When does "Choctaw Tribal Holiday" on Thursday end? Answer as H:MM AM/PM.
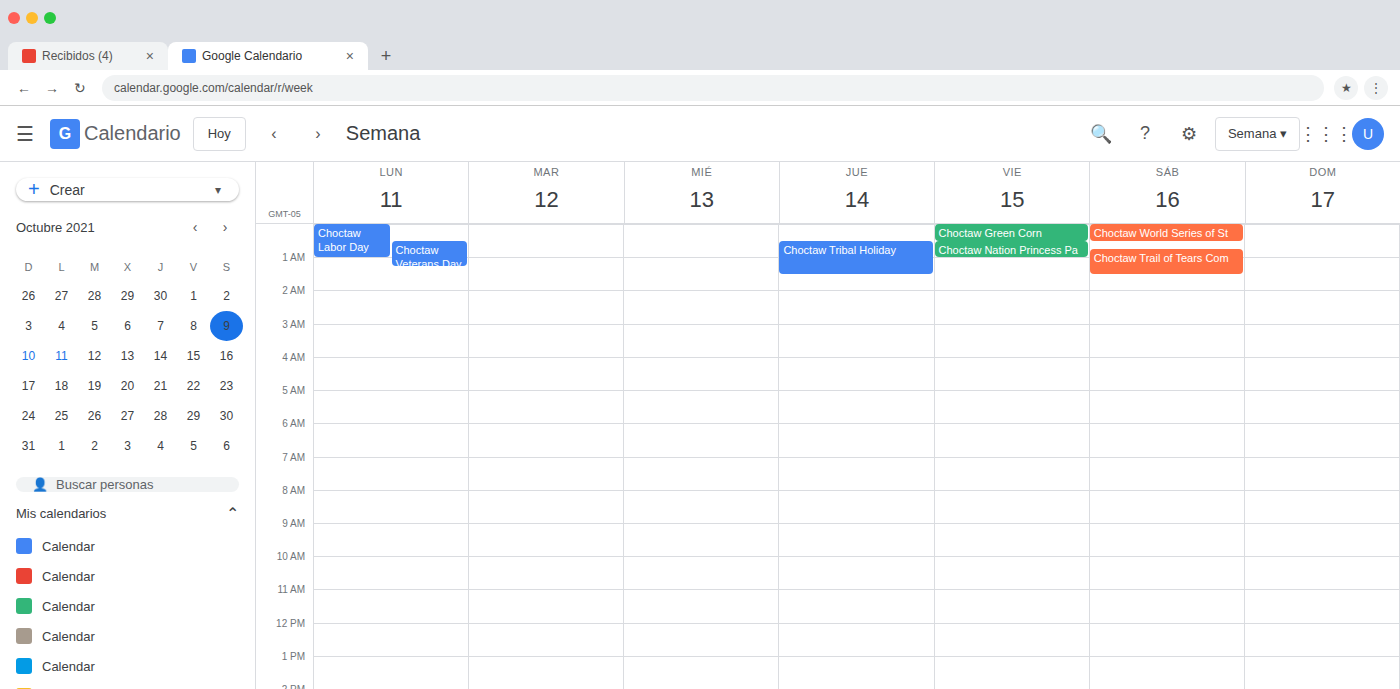
1:30 AM